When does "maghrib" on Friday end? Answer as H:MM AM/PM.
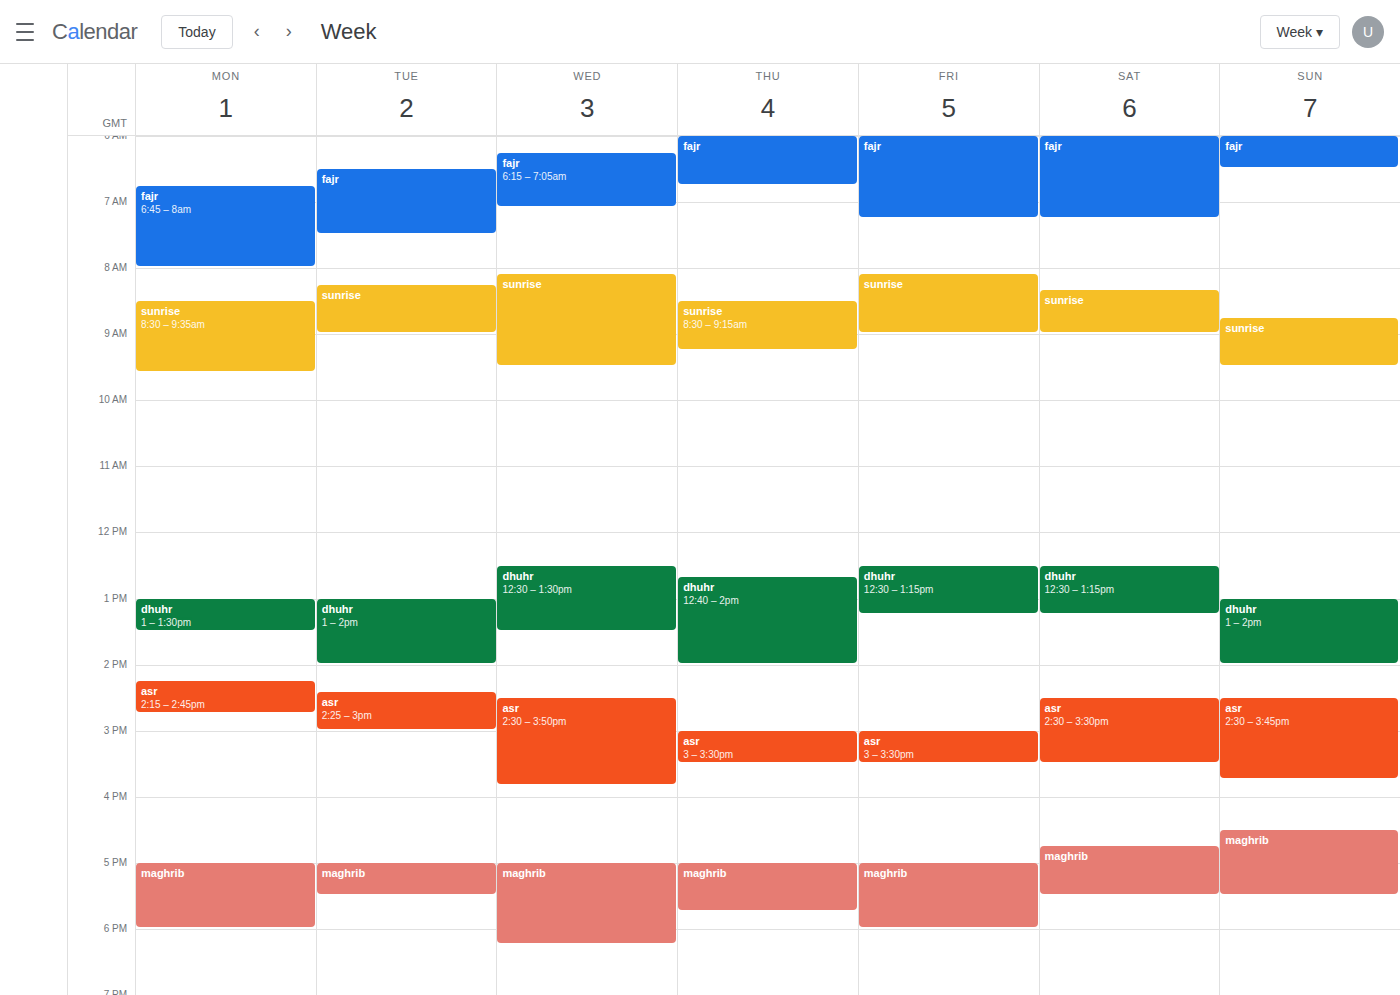
6:00 PM